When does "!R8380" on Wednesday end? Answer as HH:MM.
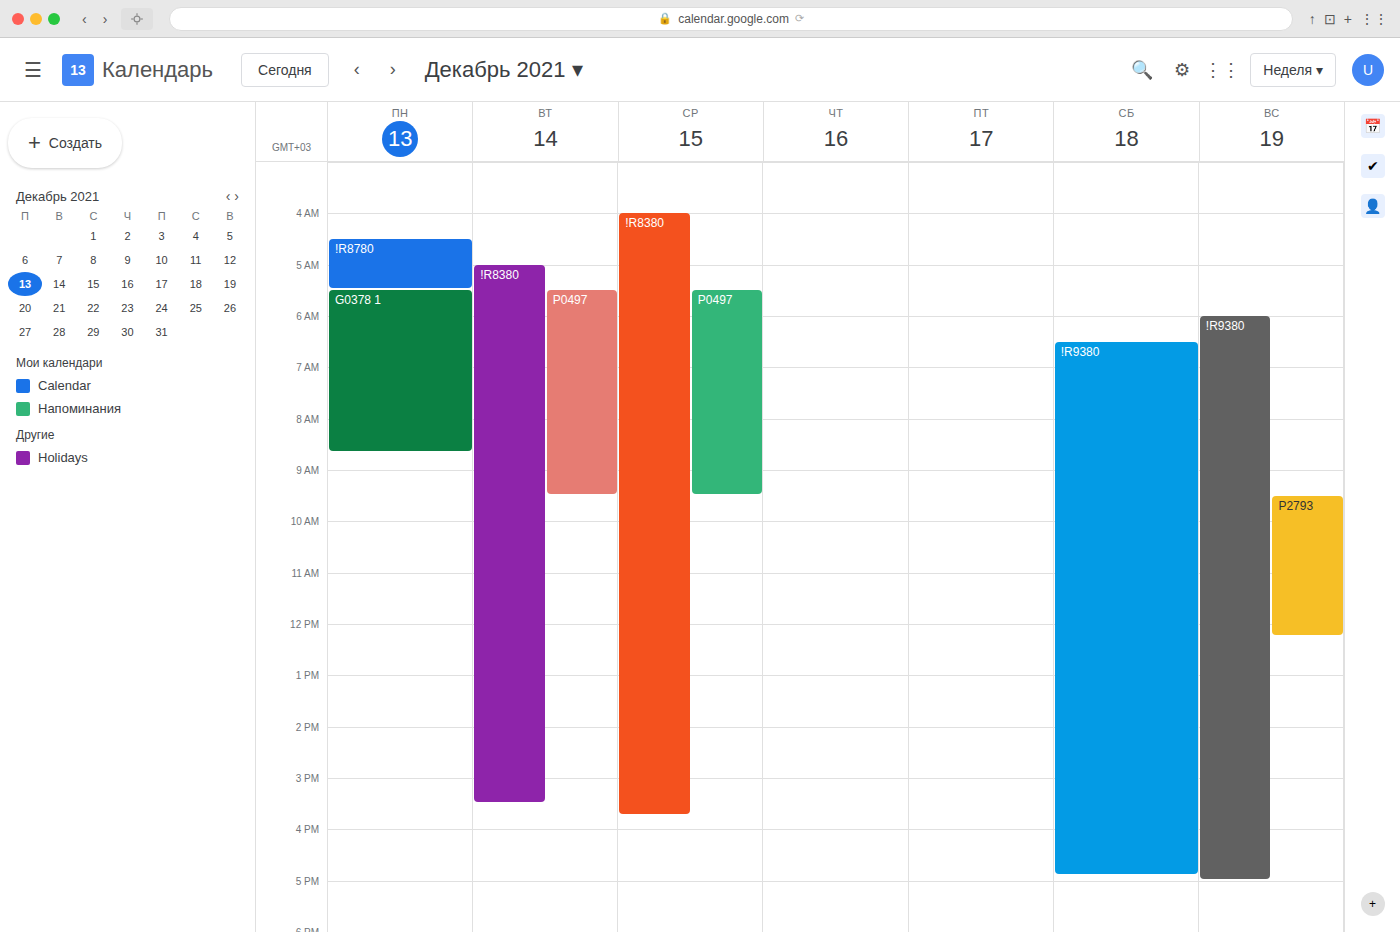
15:45